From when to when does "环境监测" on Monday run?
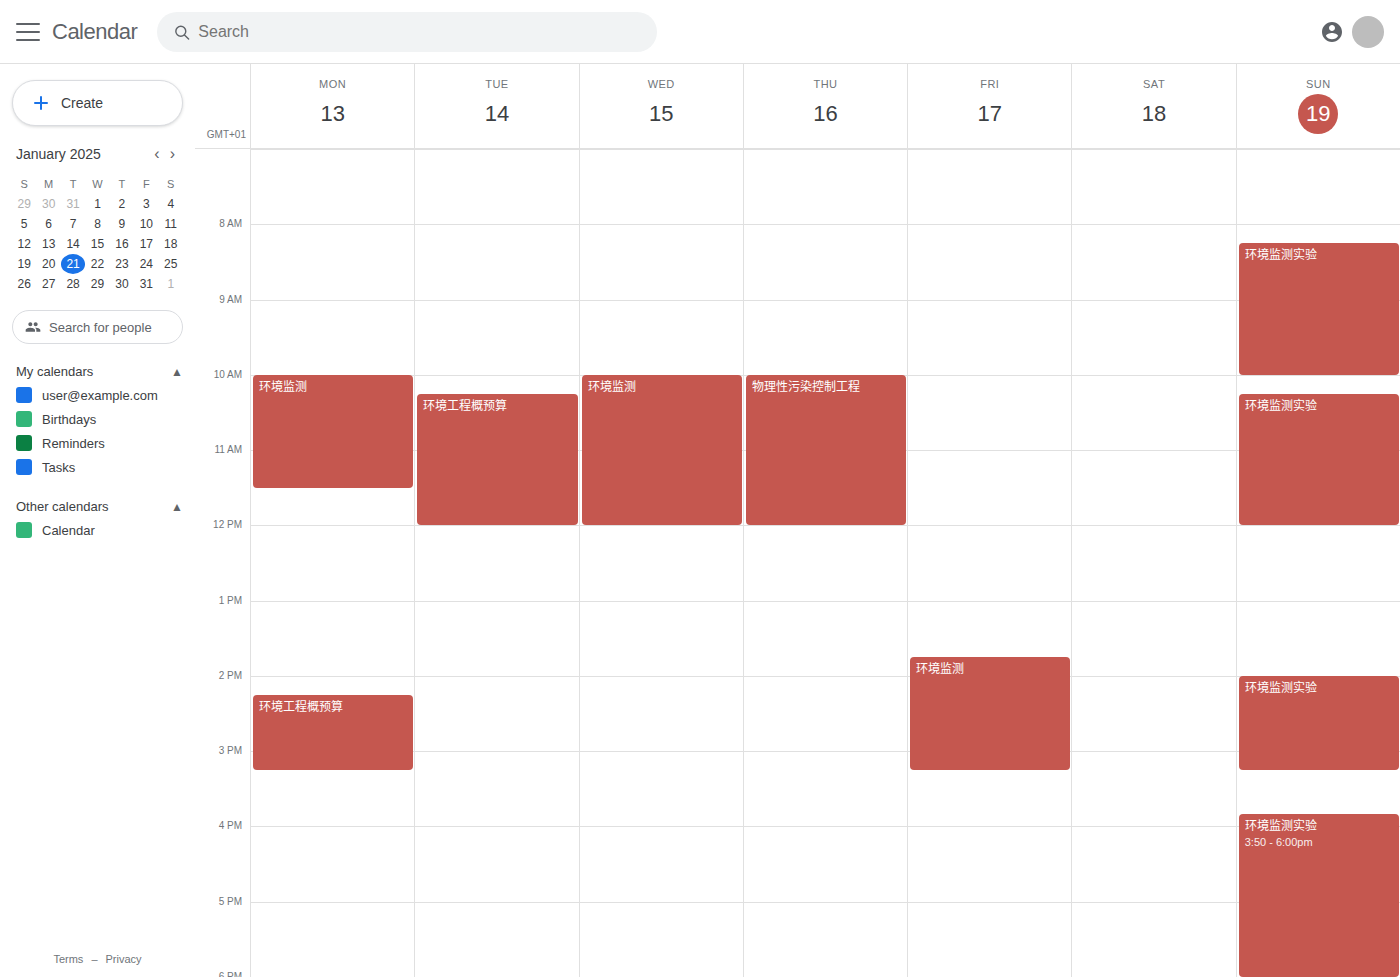
10:00 AM to 11:30 AM